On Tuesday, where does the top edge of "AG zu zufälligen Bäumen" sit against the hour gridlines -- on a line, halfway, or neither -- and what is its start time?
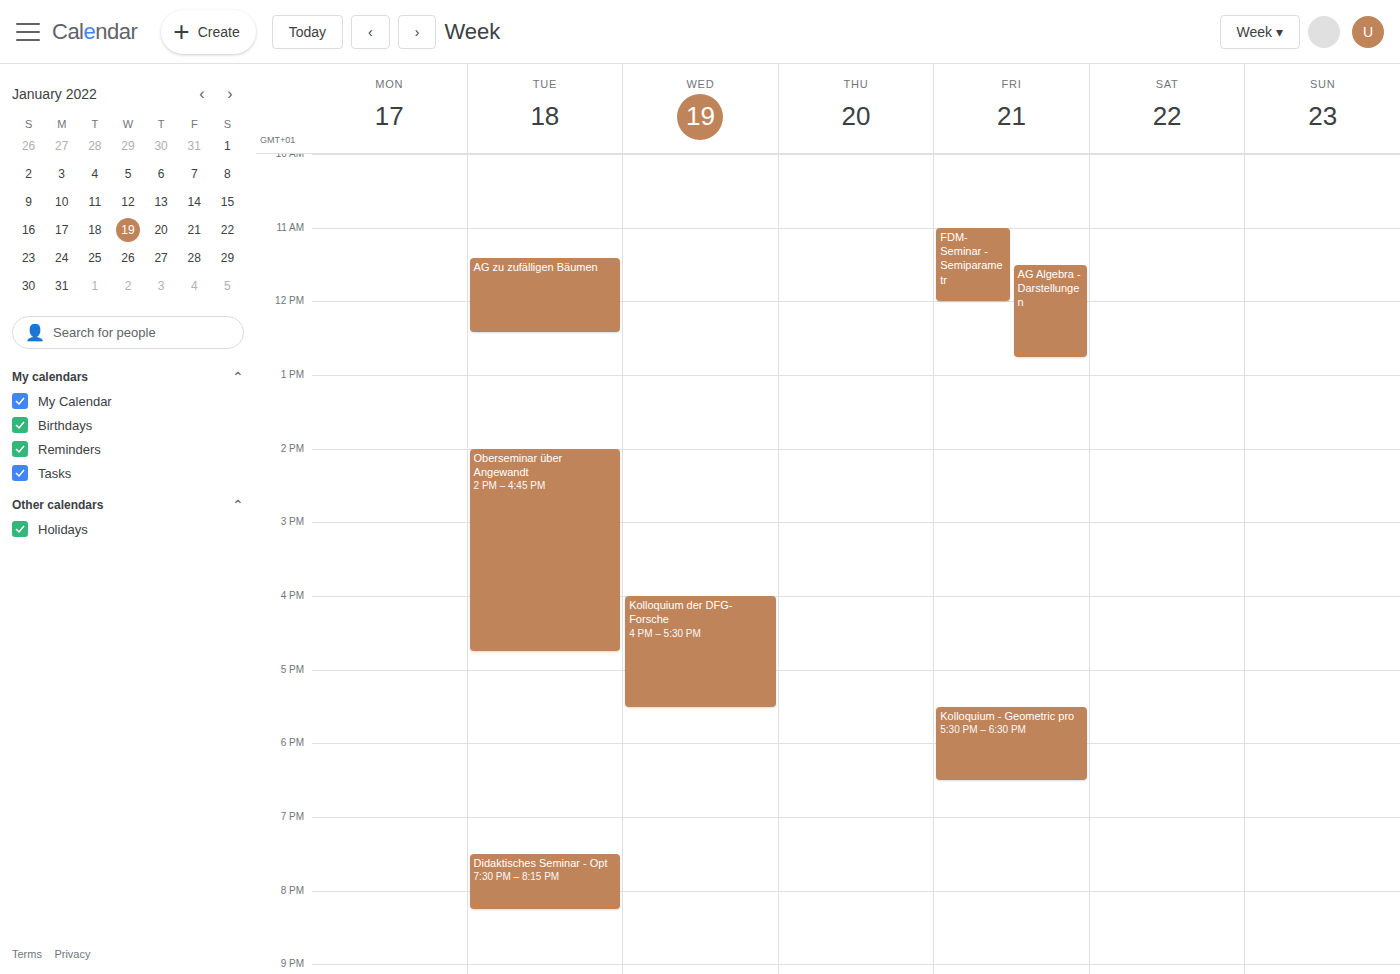
11:25 AM -- neither: 25 minutes below the 11 AM line and 35 minutes above the 12 PM line.